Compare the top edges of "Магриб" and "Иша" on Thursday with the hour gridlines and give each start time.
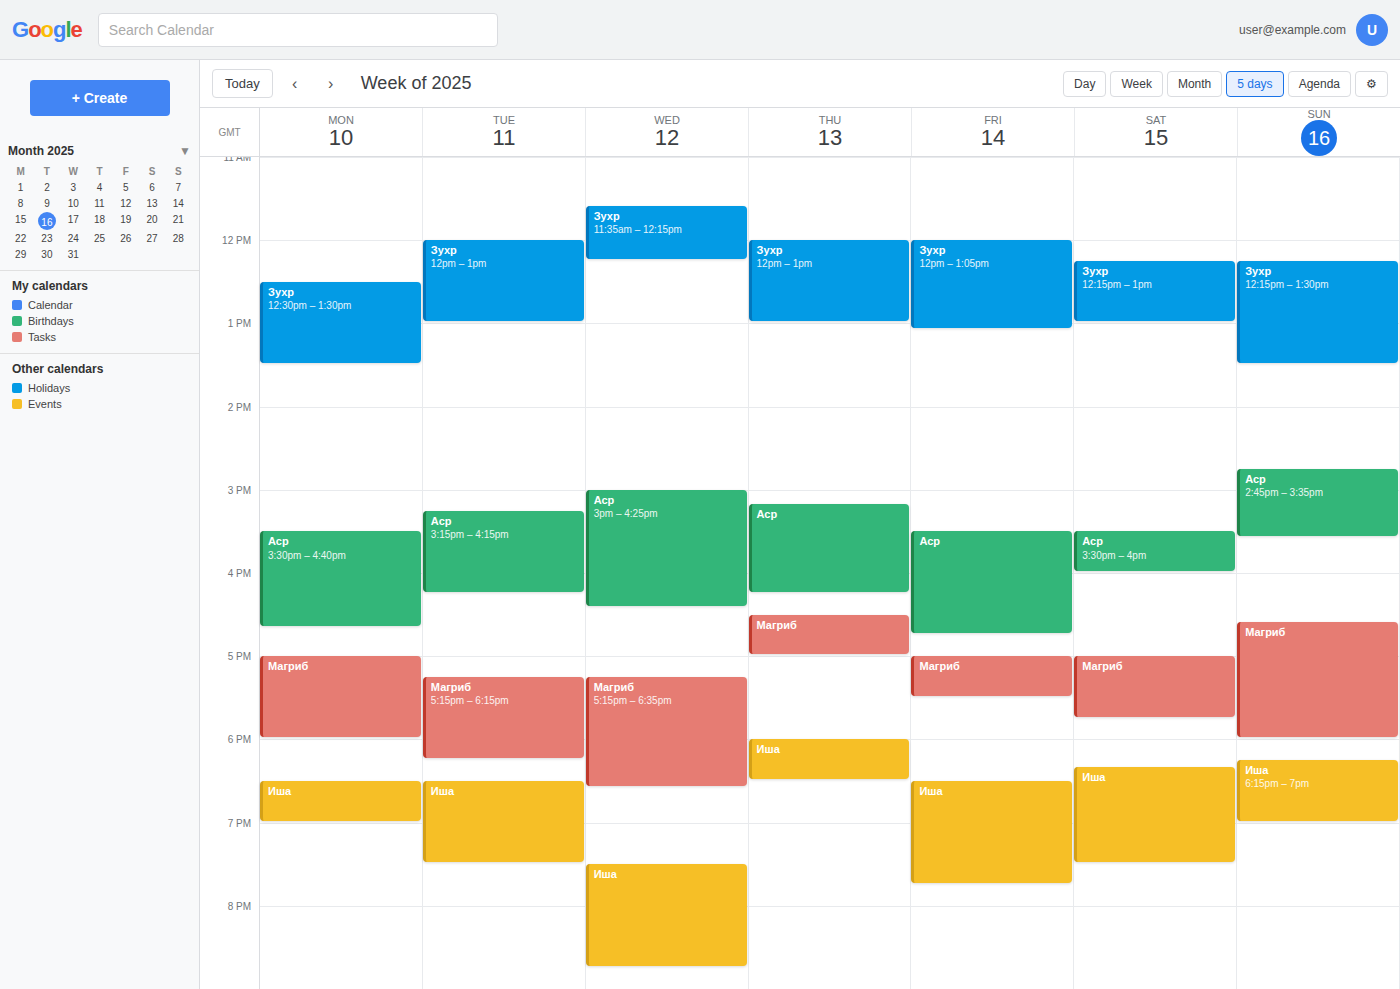
"Магриб": 4:30 PM, halfway between the 4 PM and 5 PM lines. "Иша": 6:00 PM, exactly on the 6 PM line.